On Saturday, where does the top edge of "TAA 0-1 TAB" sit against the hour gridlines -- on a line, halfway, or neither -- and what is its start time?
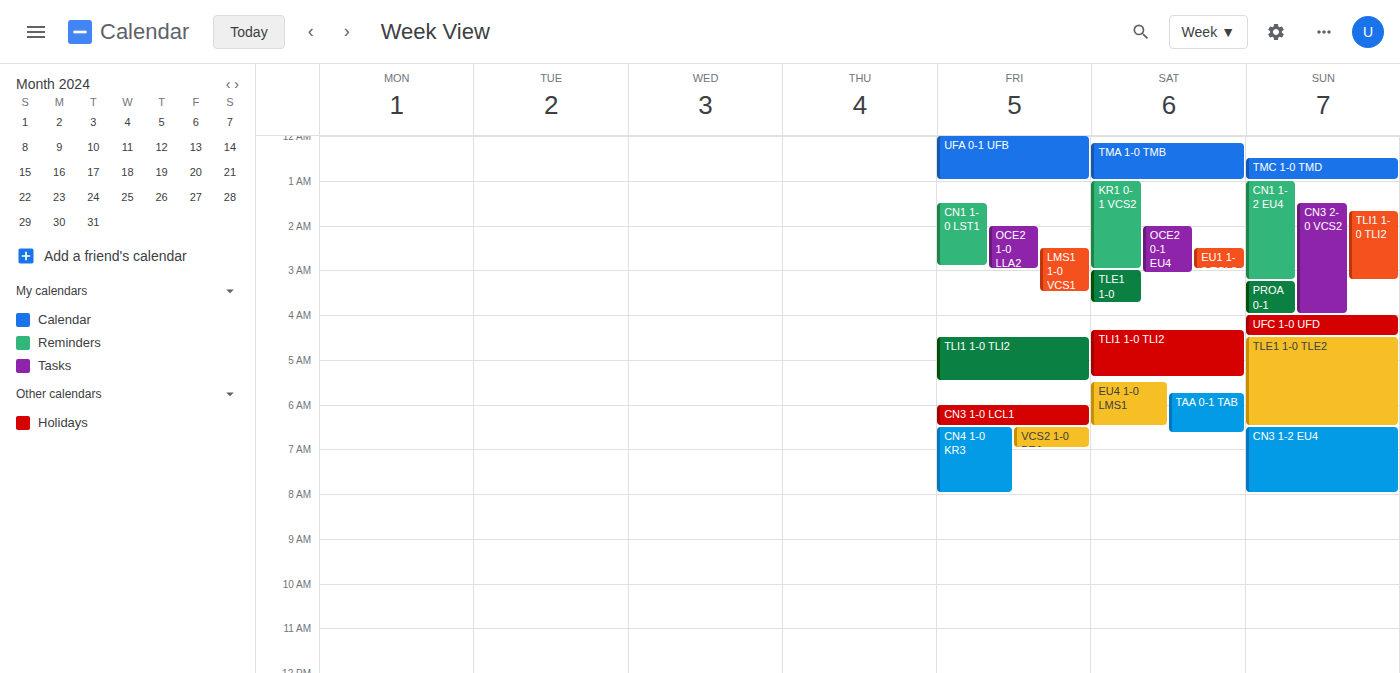
5:45 AM -- neither: three quarters of the way from the 5 AM line to the 6 AM line.